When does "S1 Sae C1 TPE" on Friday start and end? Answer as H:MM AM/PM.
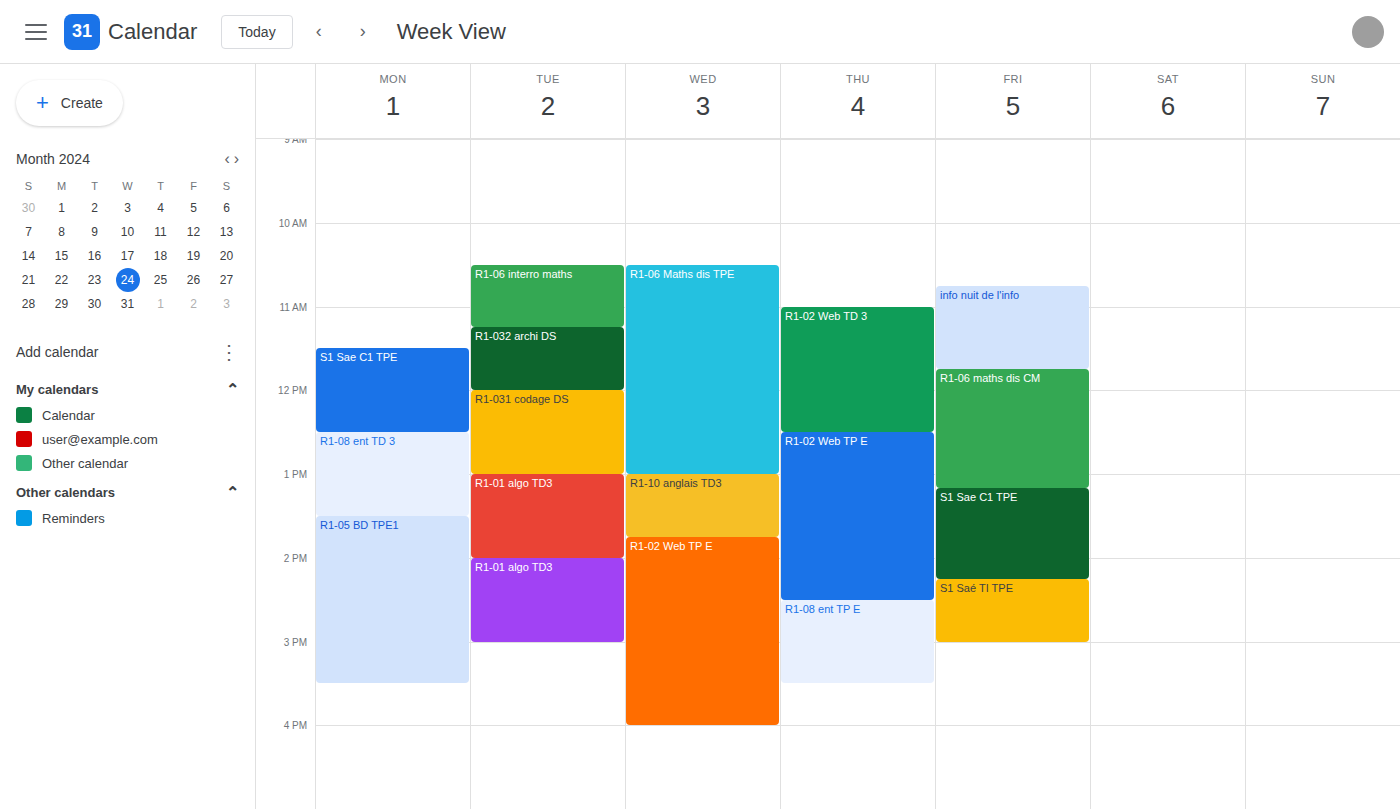
1:10 PM to 2:15 PM